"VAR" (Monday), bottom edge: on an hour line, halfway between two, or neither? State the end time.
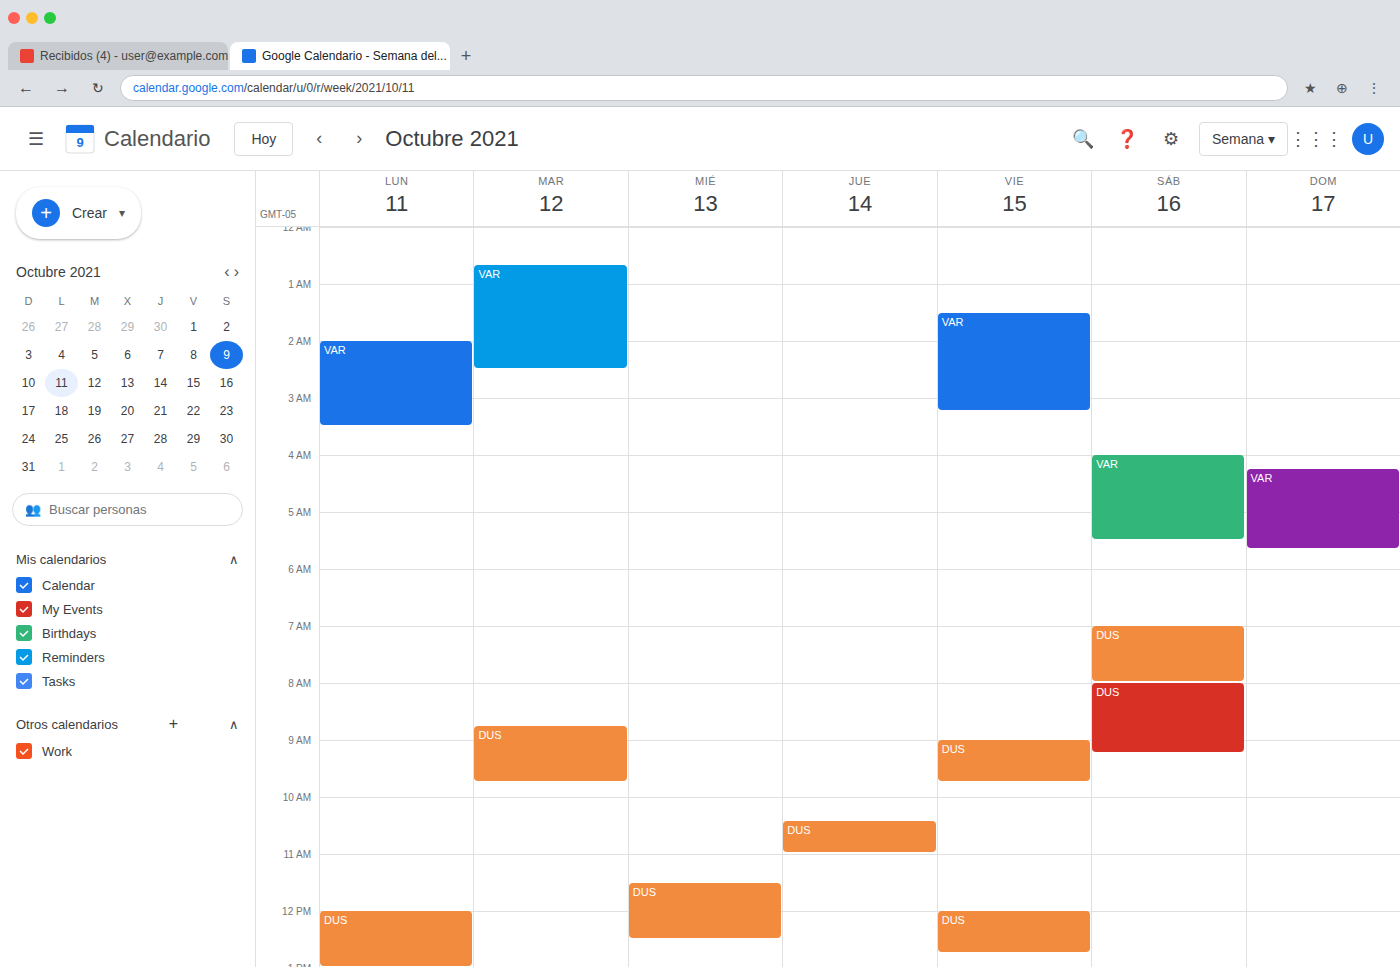
3:30 AM -- halfway between the 3 AM and 4 AM lines.